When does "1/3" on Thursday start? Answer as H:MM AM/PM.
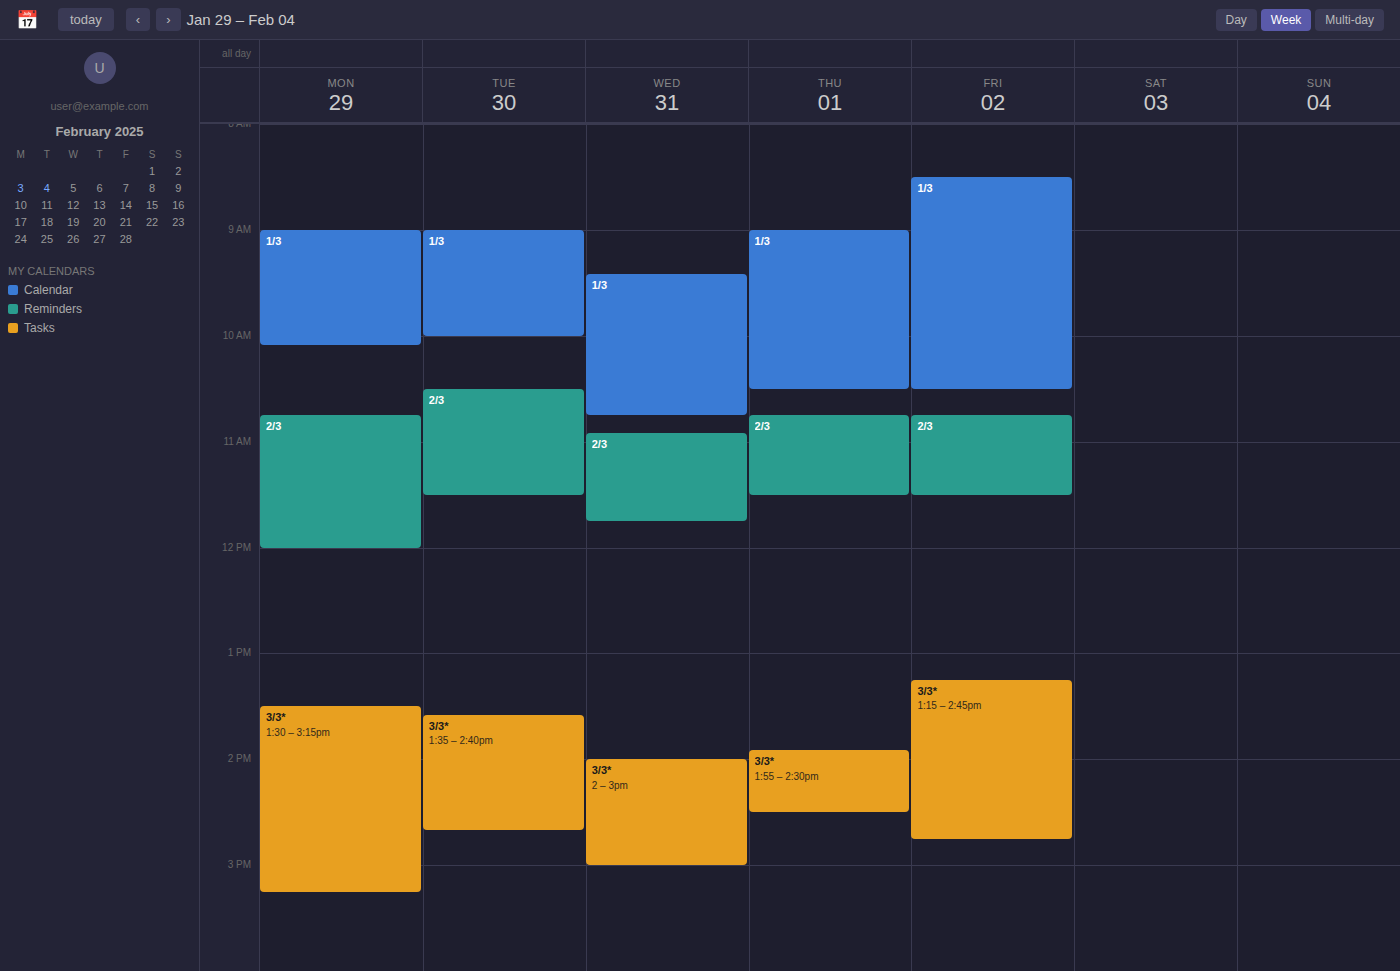
9:00 AM